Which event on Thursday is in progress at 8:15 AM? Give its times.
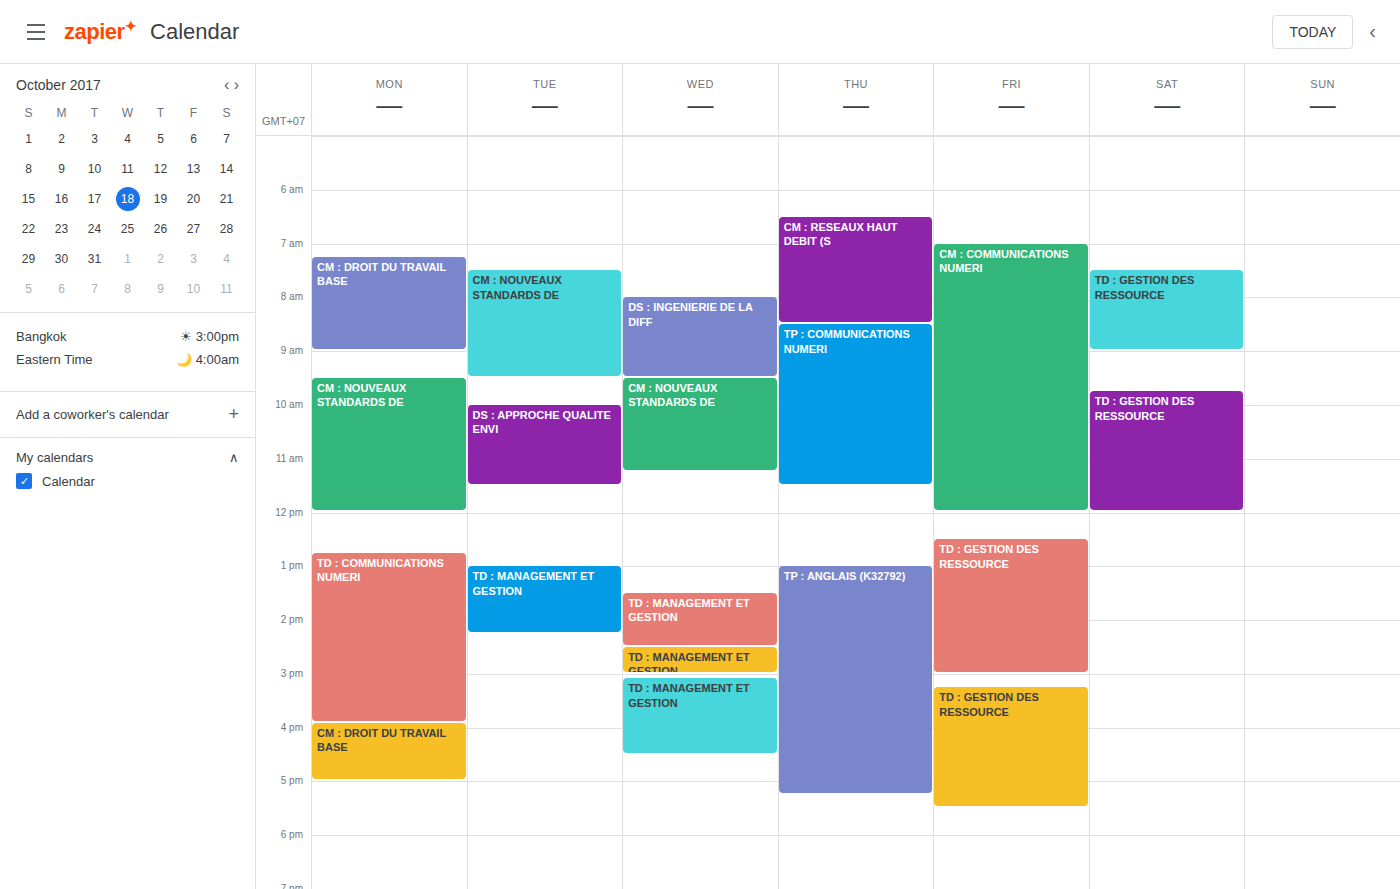
"CM : RESEAUX HAUT DEBIT (S", 6:30 AM to 8:30 AM